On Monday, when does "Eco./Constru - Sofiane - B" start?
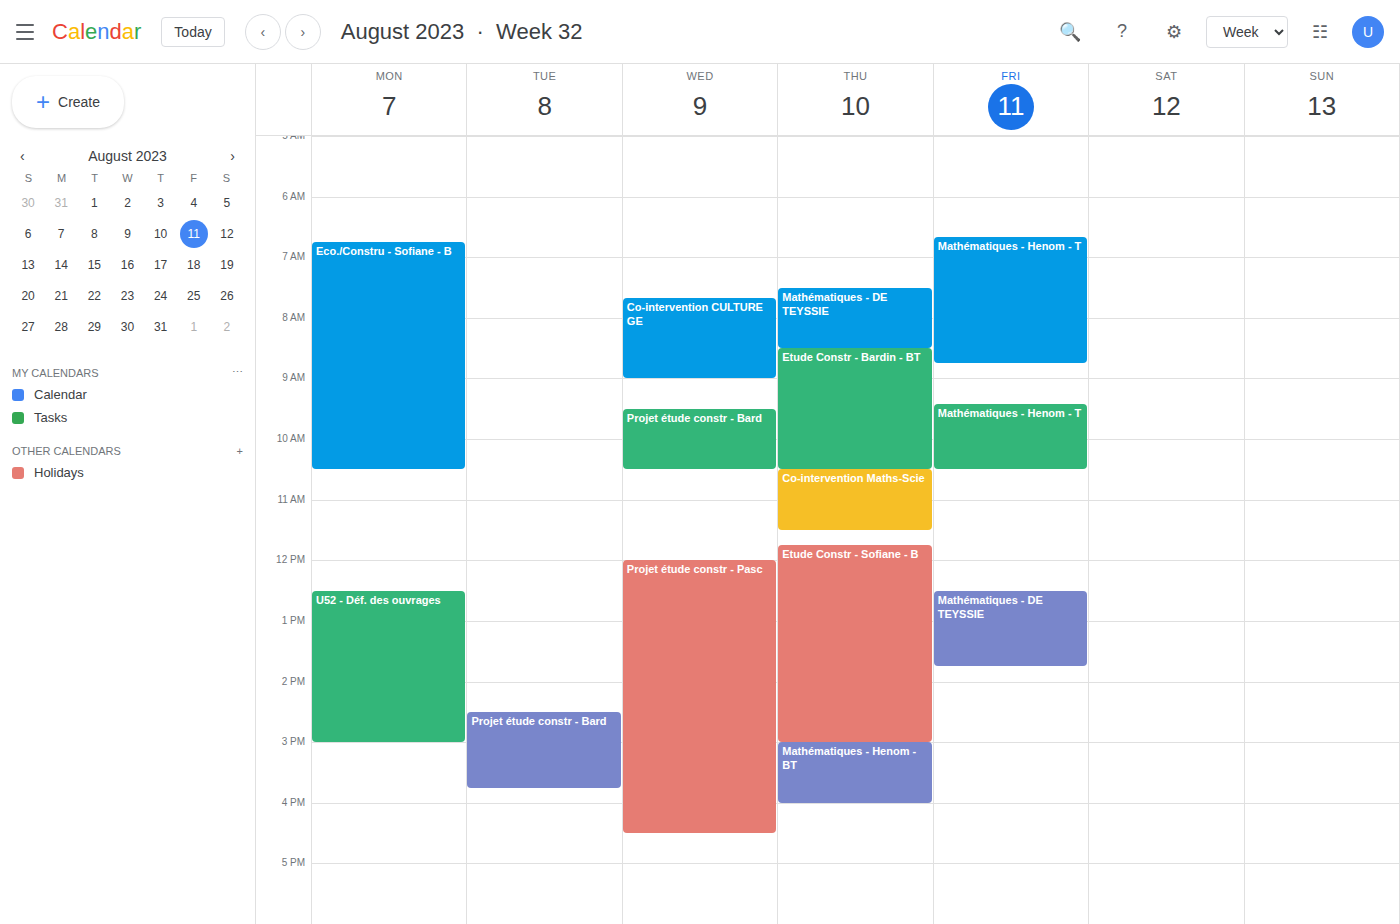
6:45 AM